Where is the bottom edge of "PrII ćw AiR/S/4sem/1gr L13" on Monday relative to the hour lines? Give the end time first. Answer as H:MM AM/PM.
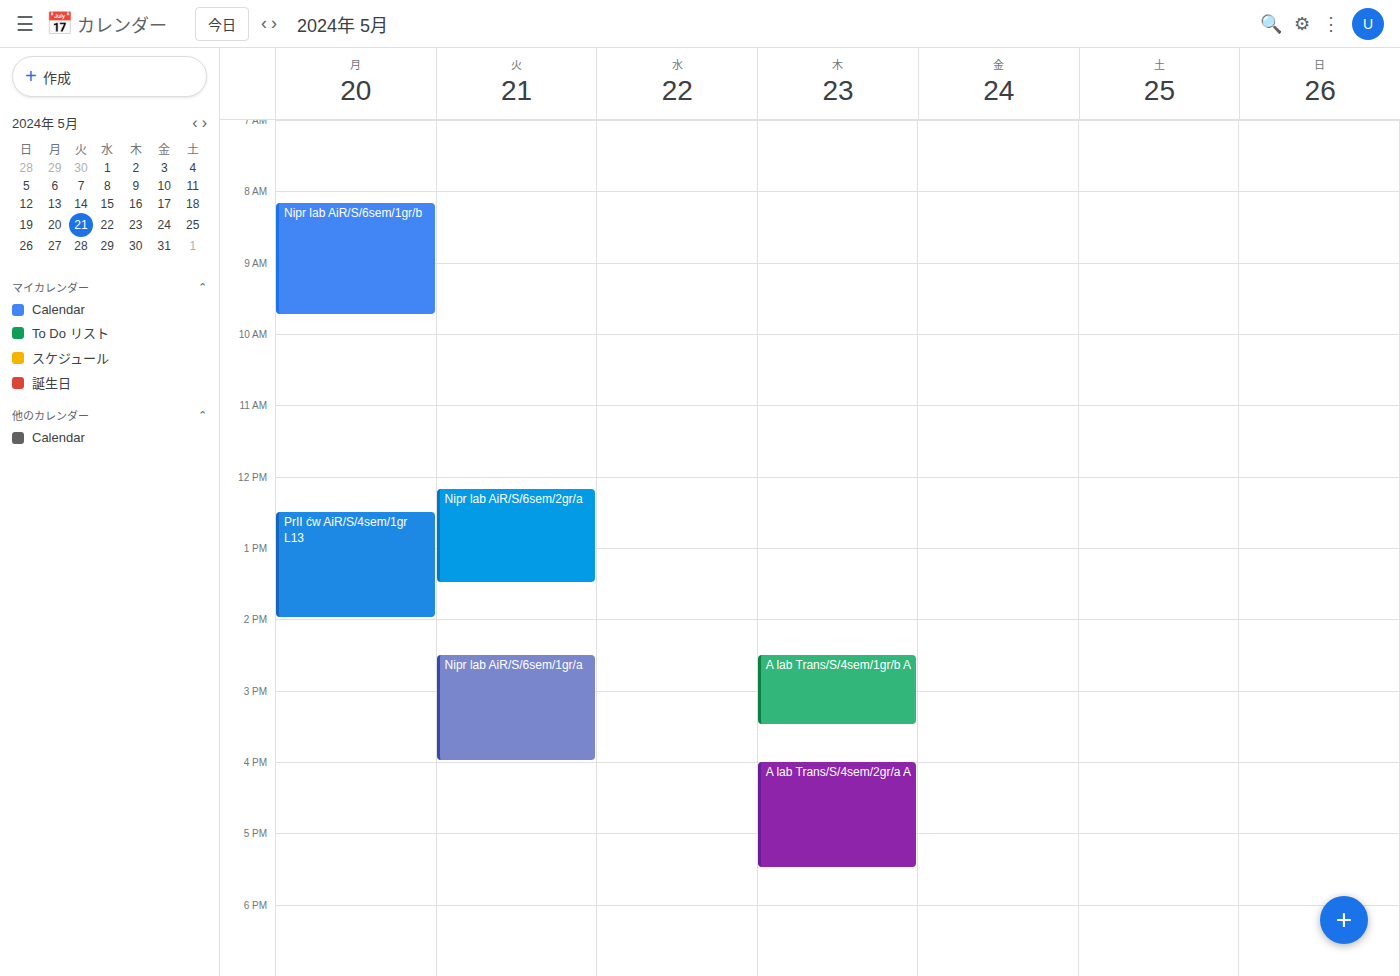
2:00 PM -- exactly on the 2 PM line.